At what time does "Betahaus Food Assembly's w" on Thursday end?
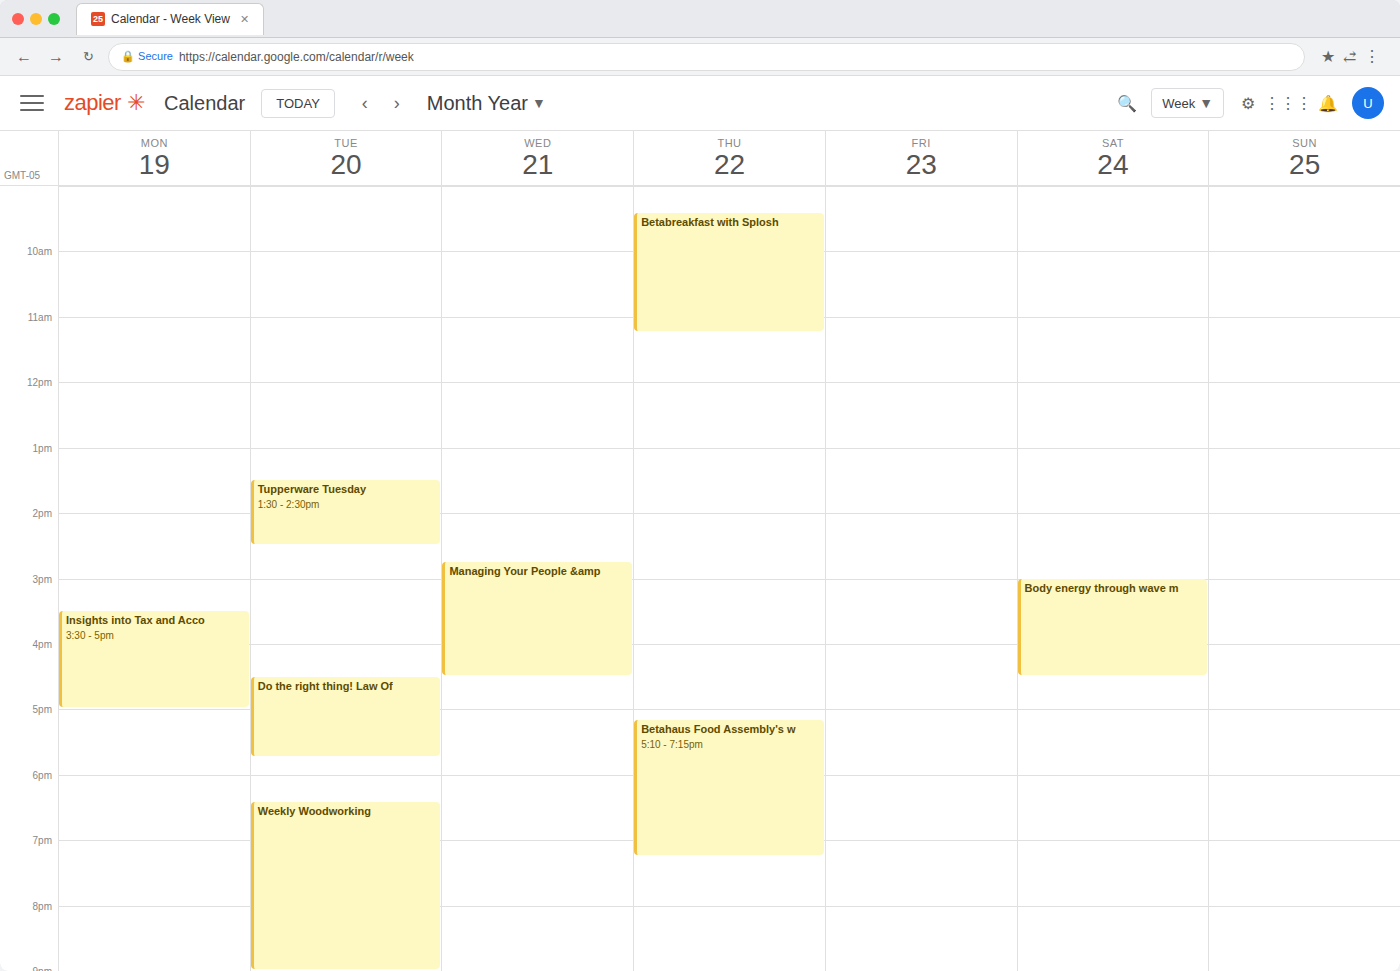
19:15